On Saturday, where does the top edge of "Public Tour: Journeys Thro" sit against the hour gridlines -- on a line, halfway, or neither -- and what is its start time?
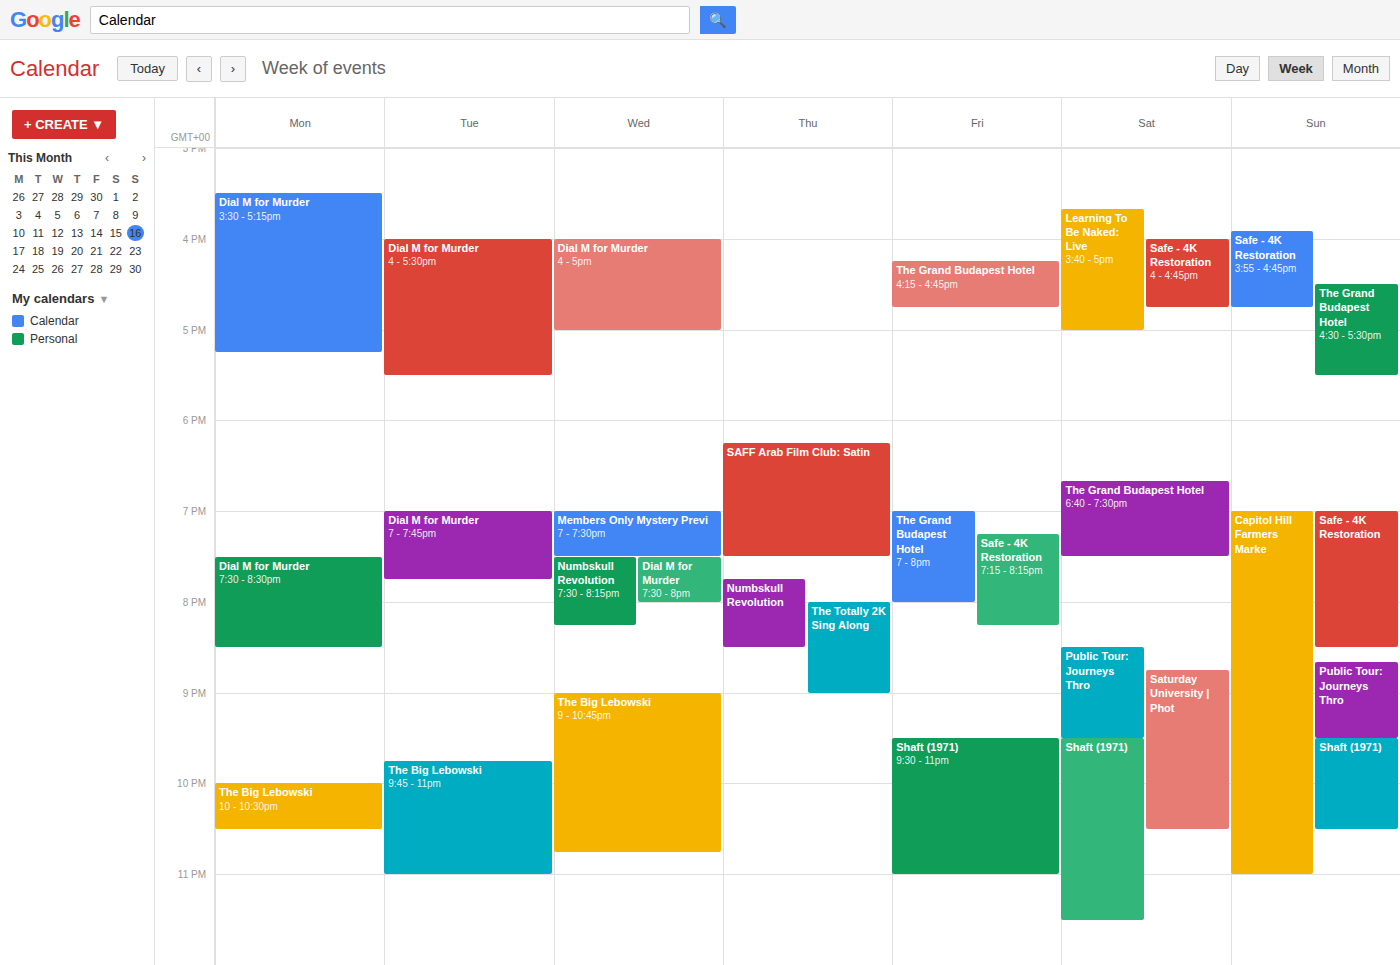
8:30 PM -- halfway between the 8 PM and 9 PM lines.